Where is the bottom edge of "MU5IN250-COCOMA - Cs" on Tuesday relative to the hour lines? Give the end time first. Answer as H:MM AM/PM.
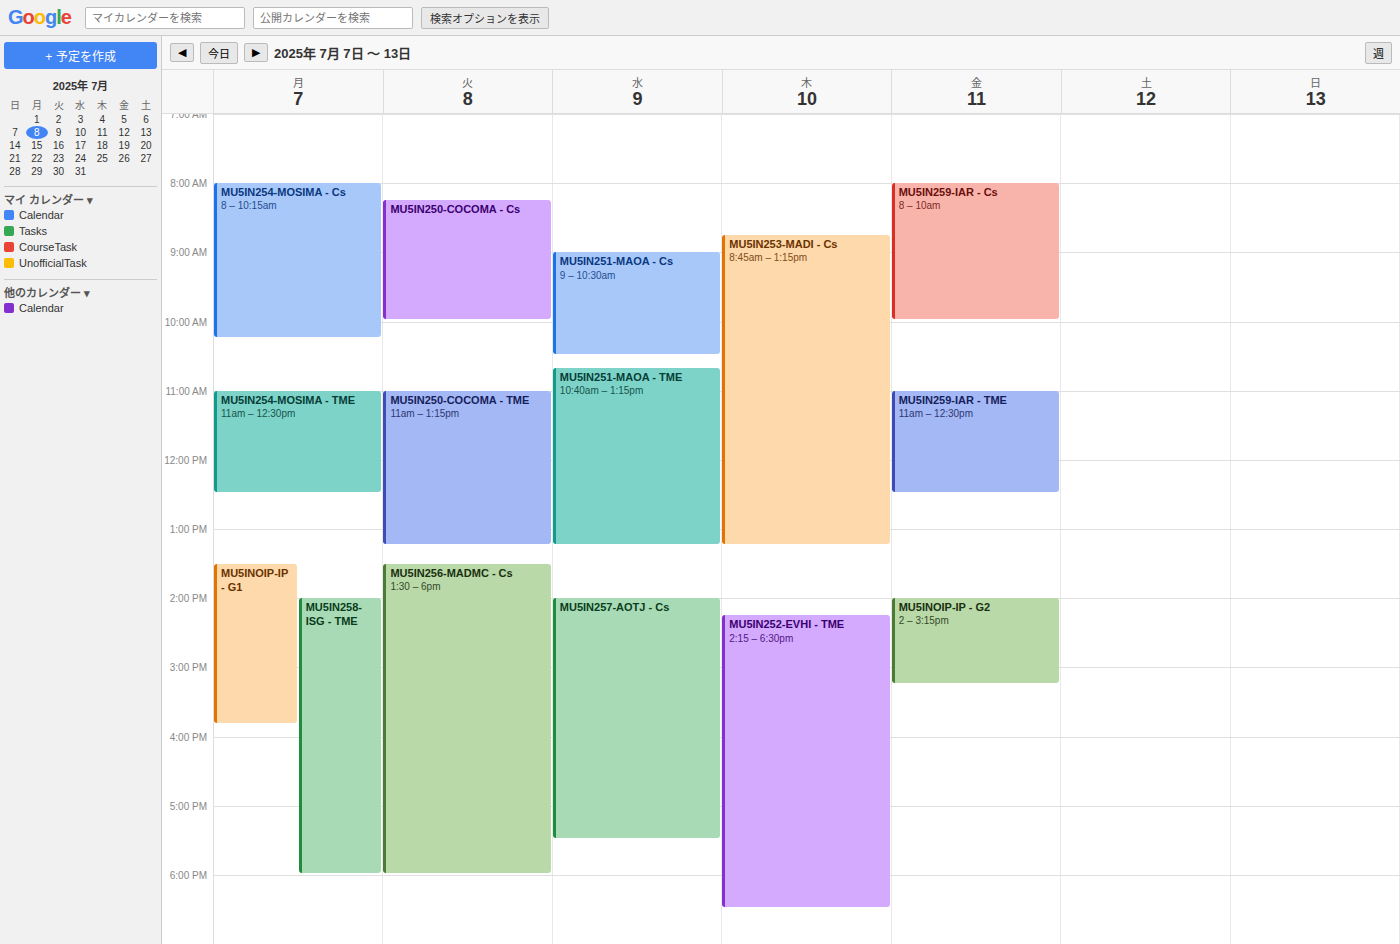
10:00 AM -- exactly on the 10 AM line.